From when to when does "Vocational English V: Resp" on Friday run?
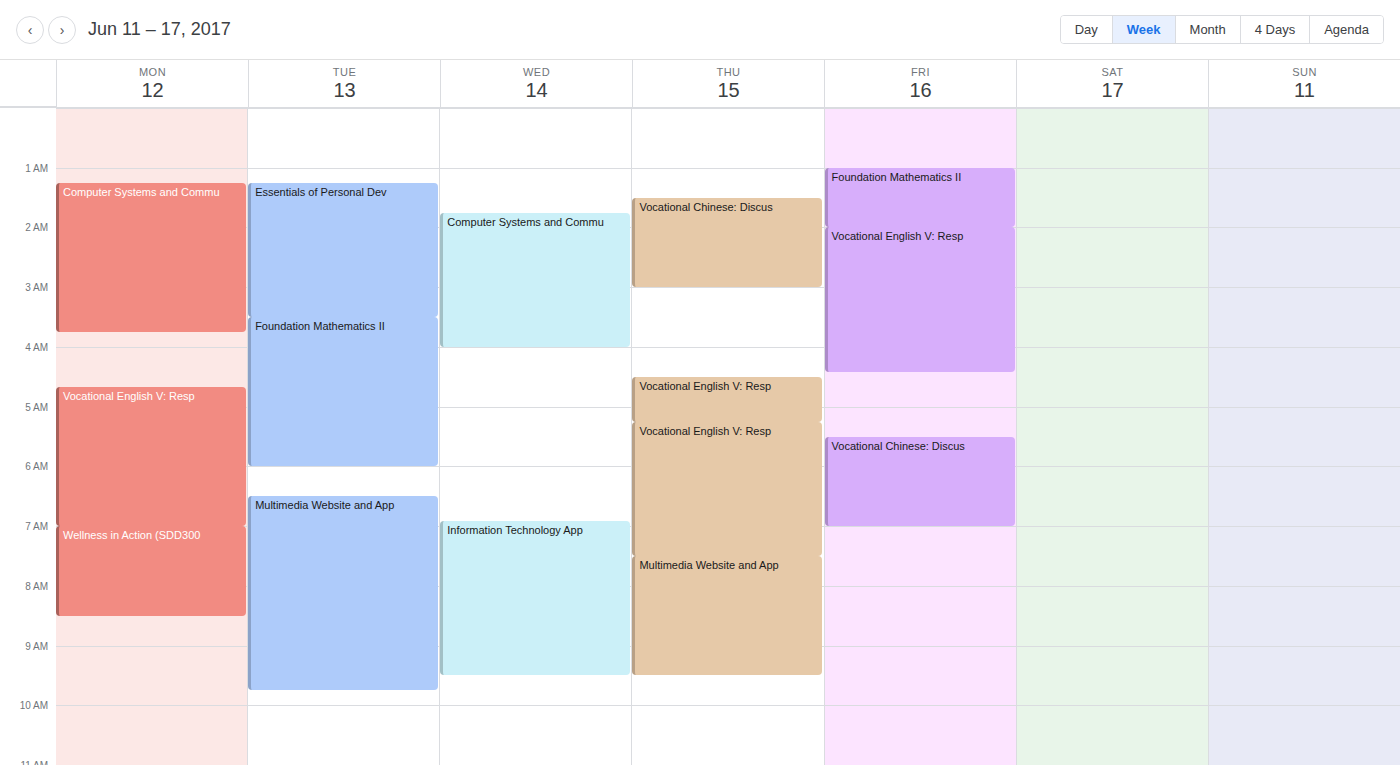
2:00 AM to 4:25 AM